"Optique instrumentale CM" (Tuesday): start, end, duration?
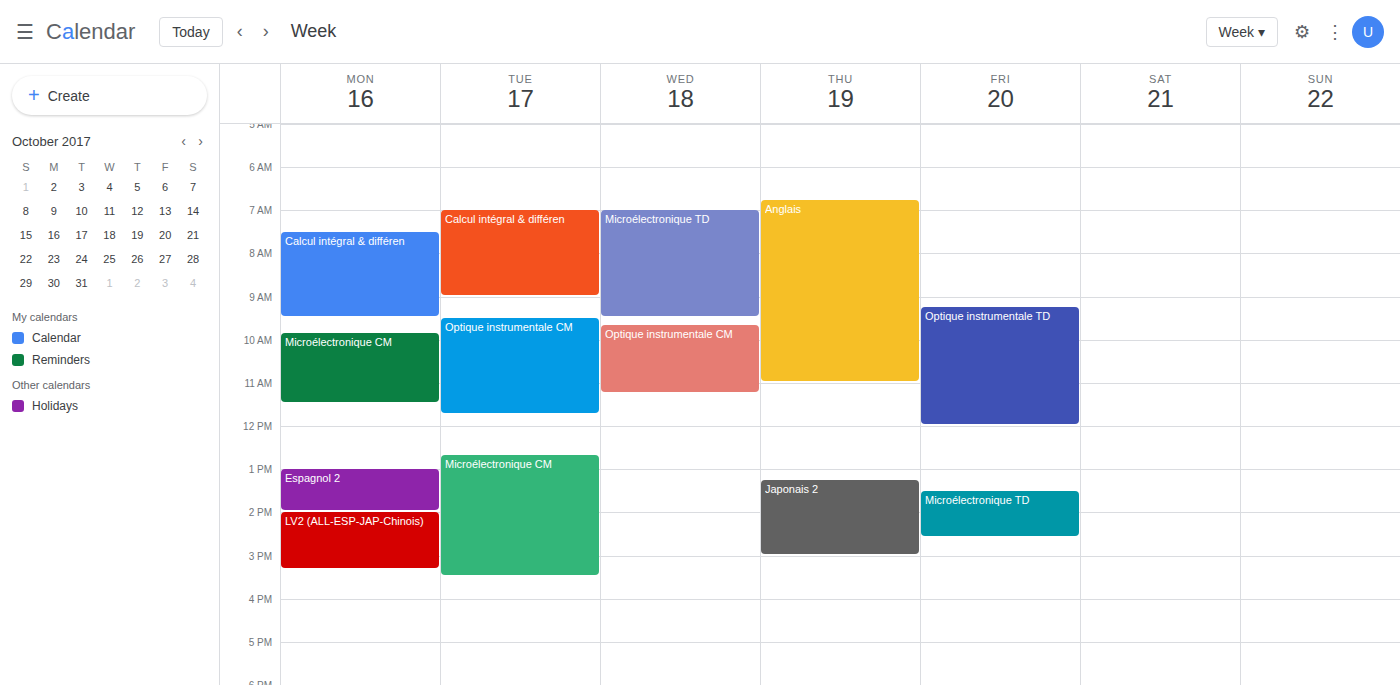
9:30 AM to 11:45 AM, 2 hours 15 minutes